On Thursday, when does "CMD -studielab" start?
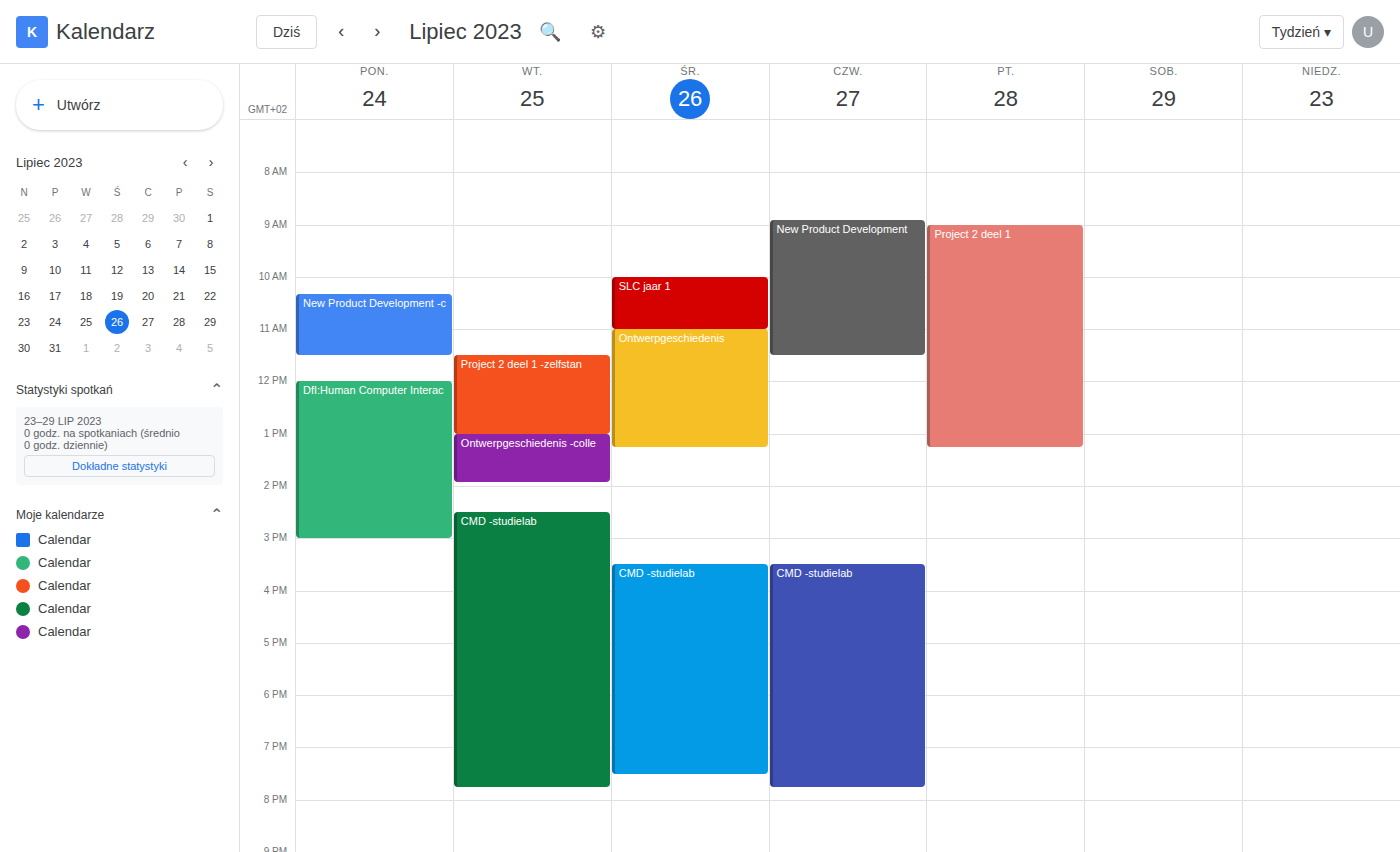
3:30 PM